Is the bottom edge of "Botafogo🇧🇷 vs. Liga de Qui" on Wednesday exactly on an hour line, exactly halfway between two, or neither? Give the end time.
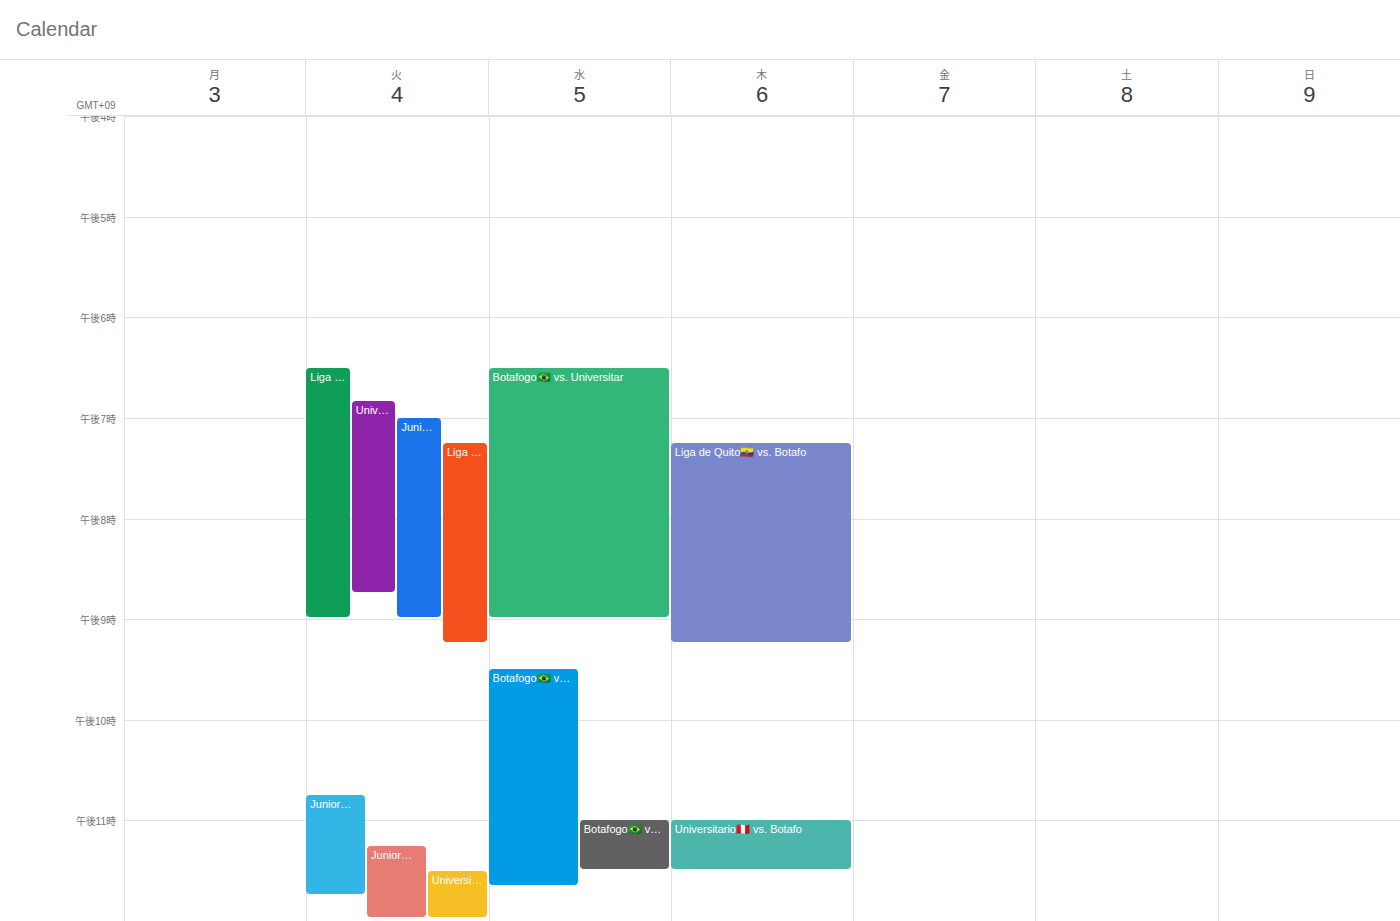
11:40 PM -- neither: 40 minutes below the 11 PM line and 20 minutes above the 12 AM line.